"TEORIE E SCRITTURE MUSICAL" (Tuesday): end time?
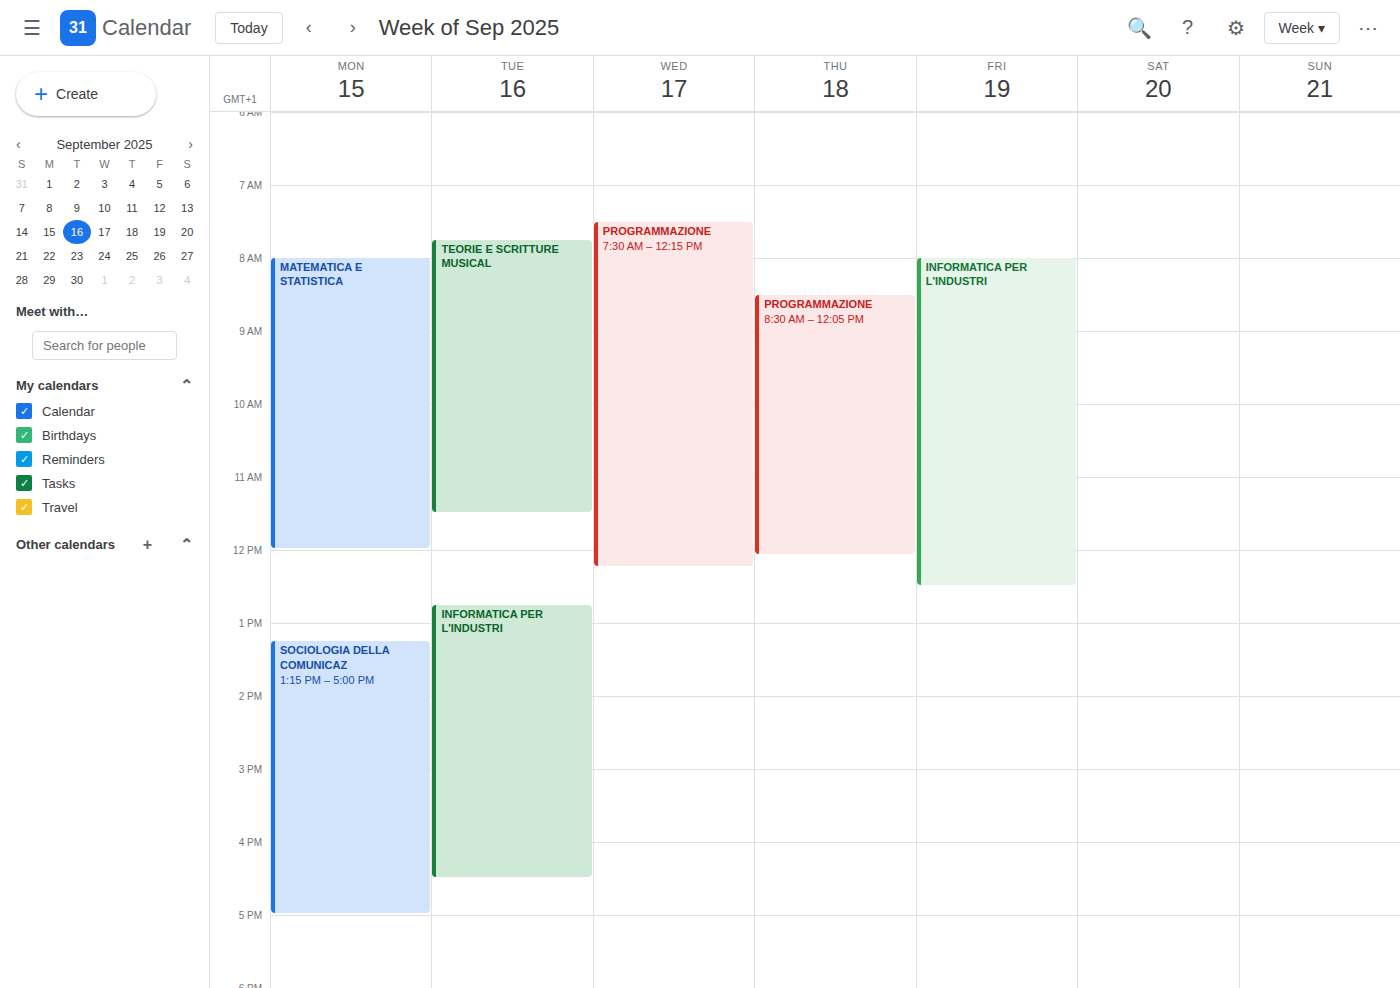
11:30 AM